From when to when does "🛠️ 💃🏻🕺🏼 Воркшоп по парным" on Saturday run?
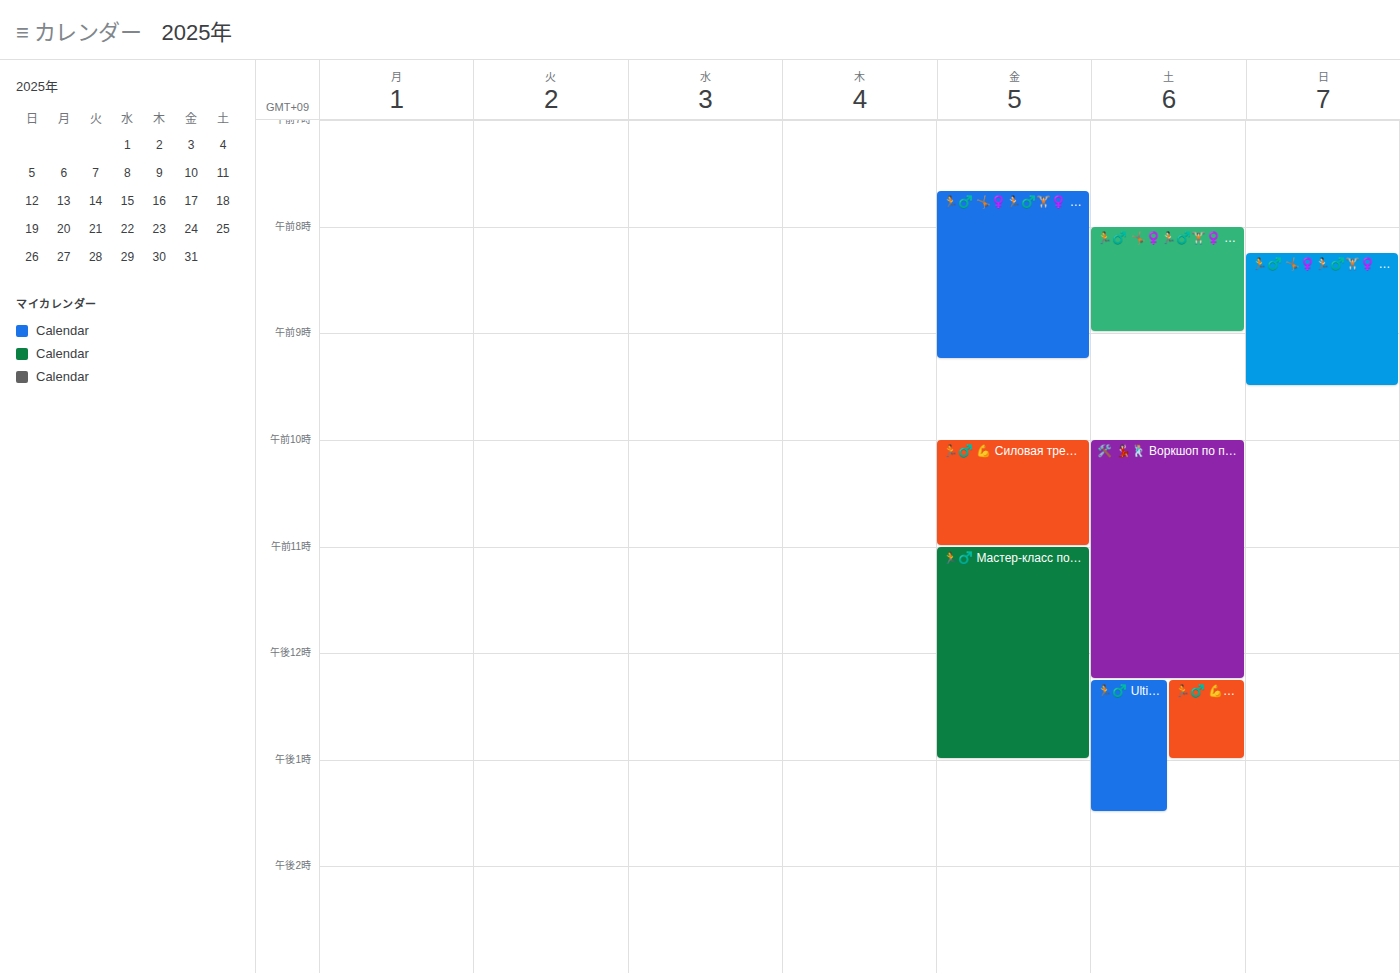
10:00 AM to 12:15 PM